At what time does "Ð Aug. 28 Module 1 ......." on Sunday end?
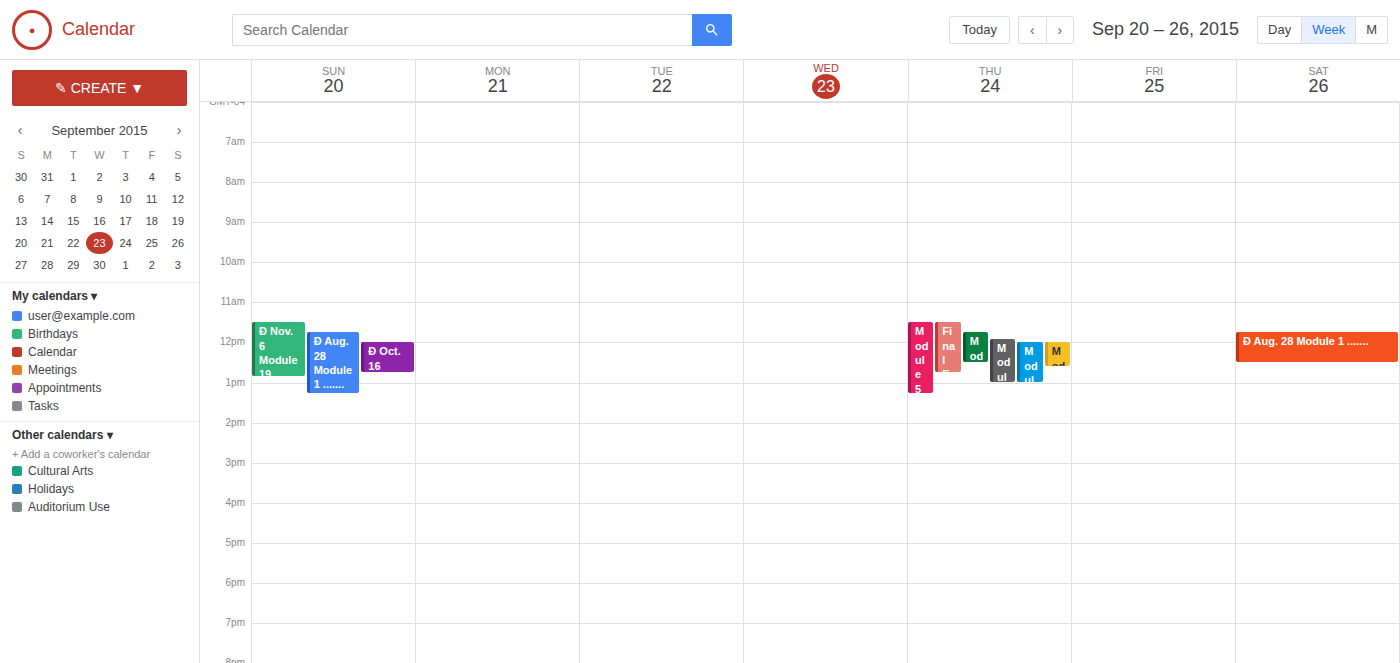
1:15 PM